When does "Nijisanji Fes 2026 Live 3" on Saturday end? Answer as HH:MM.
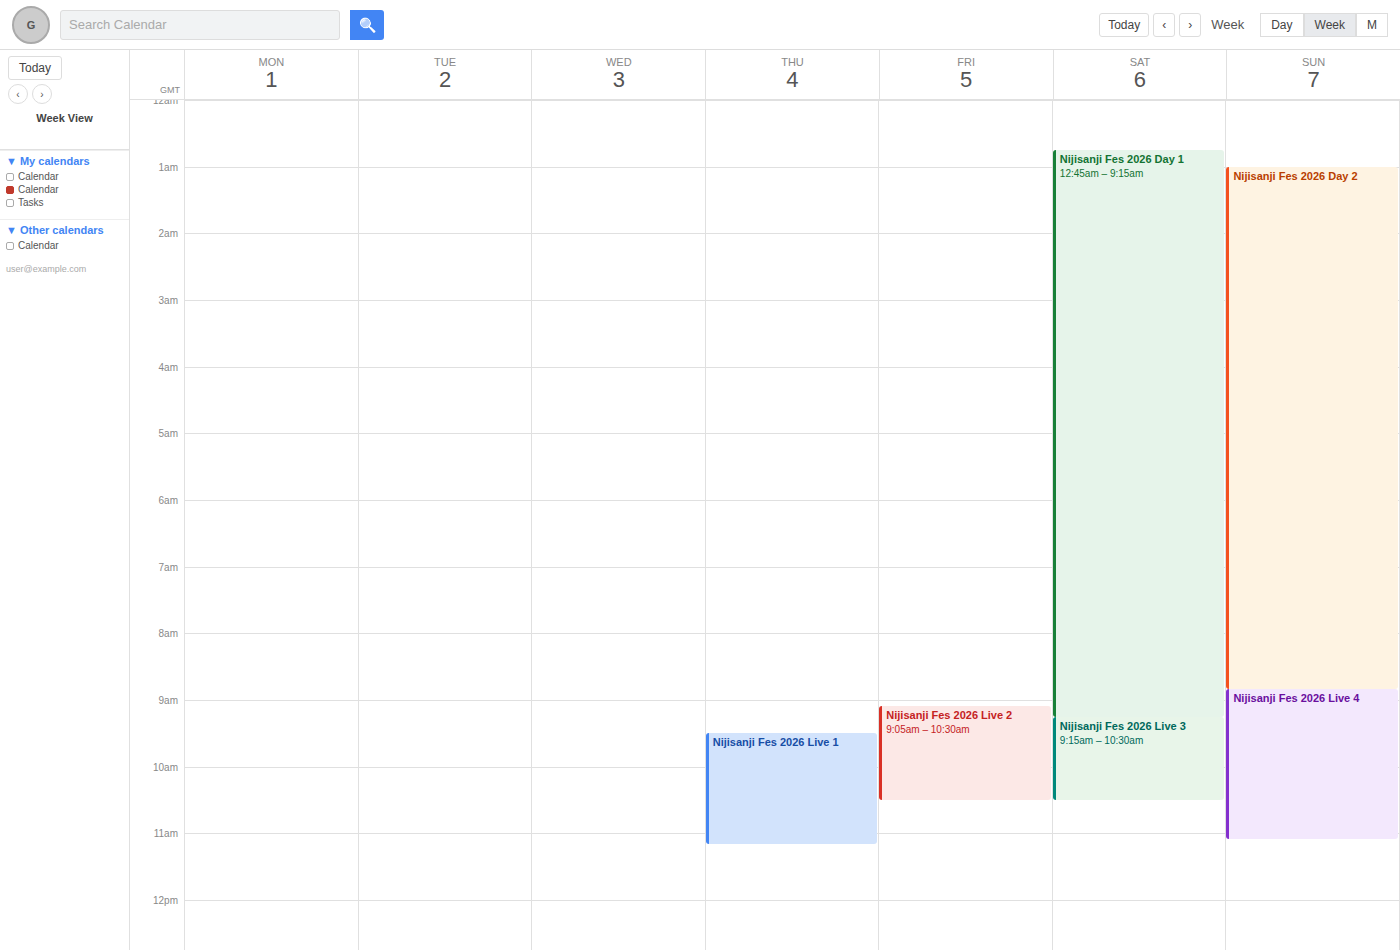
10:30